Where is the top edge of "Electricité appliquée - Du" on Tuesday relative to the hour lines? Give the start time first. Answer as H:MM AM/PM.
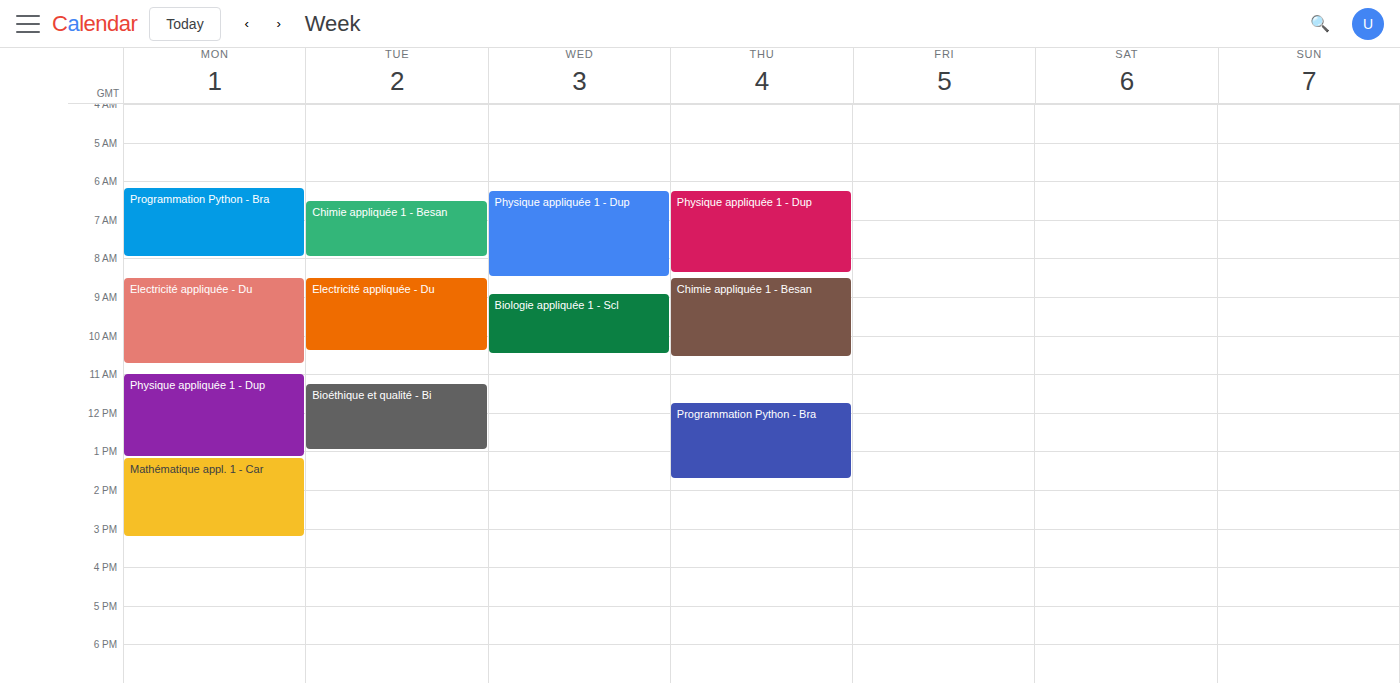
8:30 AM -- halfway between the 8 AM and 9 AM lines.